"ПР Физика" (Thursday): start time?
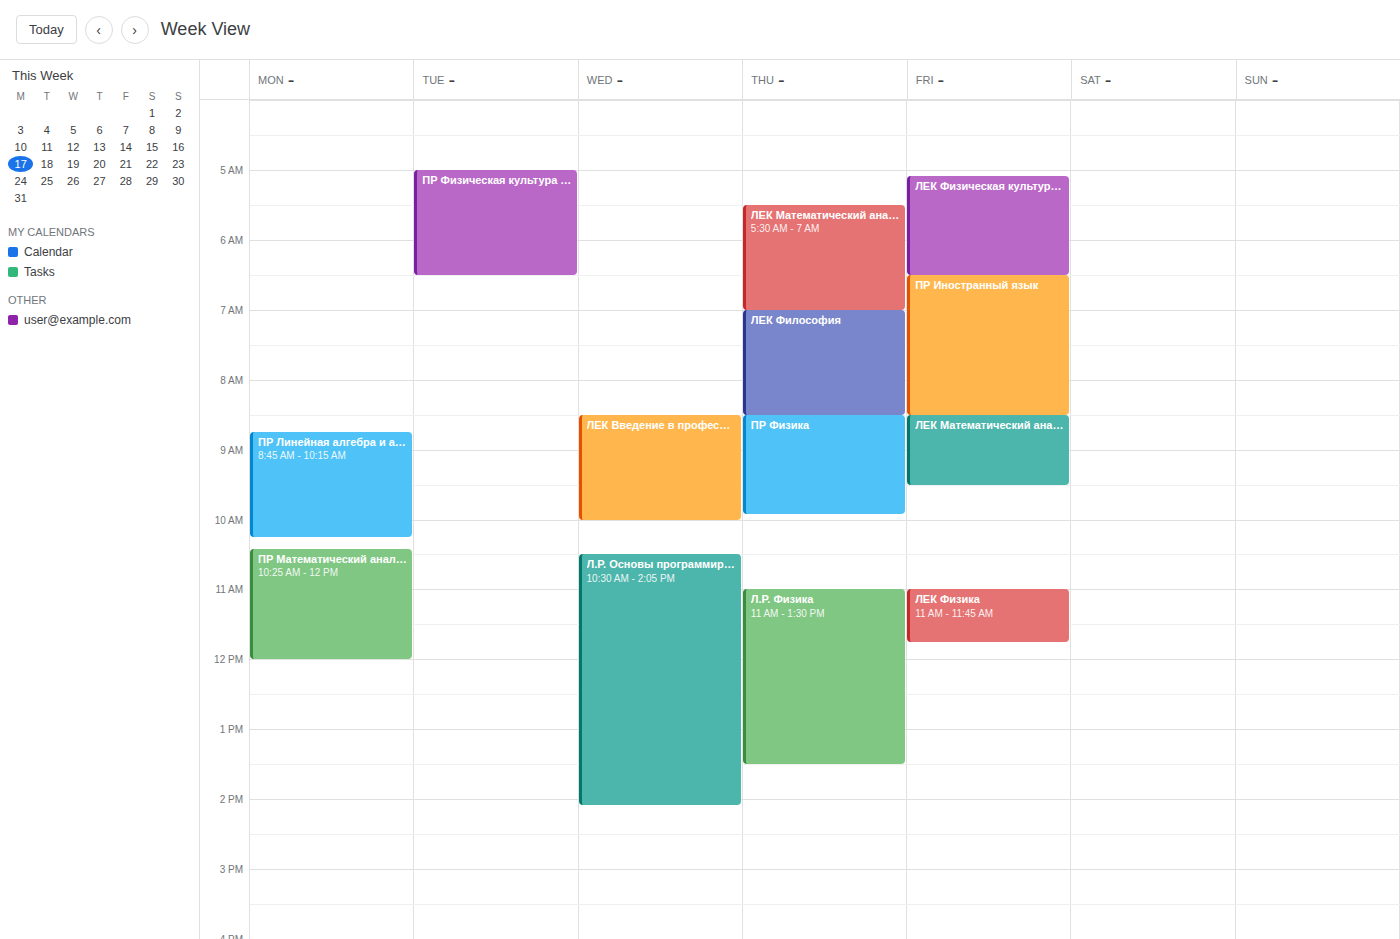
08:30